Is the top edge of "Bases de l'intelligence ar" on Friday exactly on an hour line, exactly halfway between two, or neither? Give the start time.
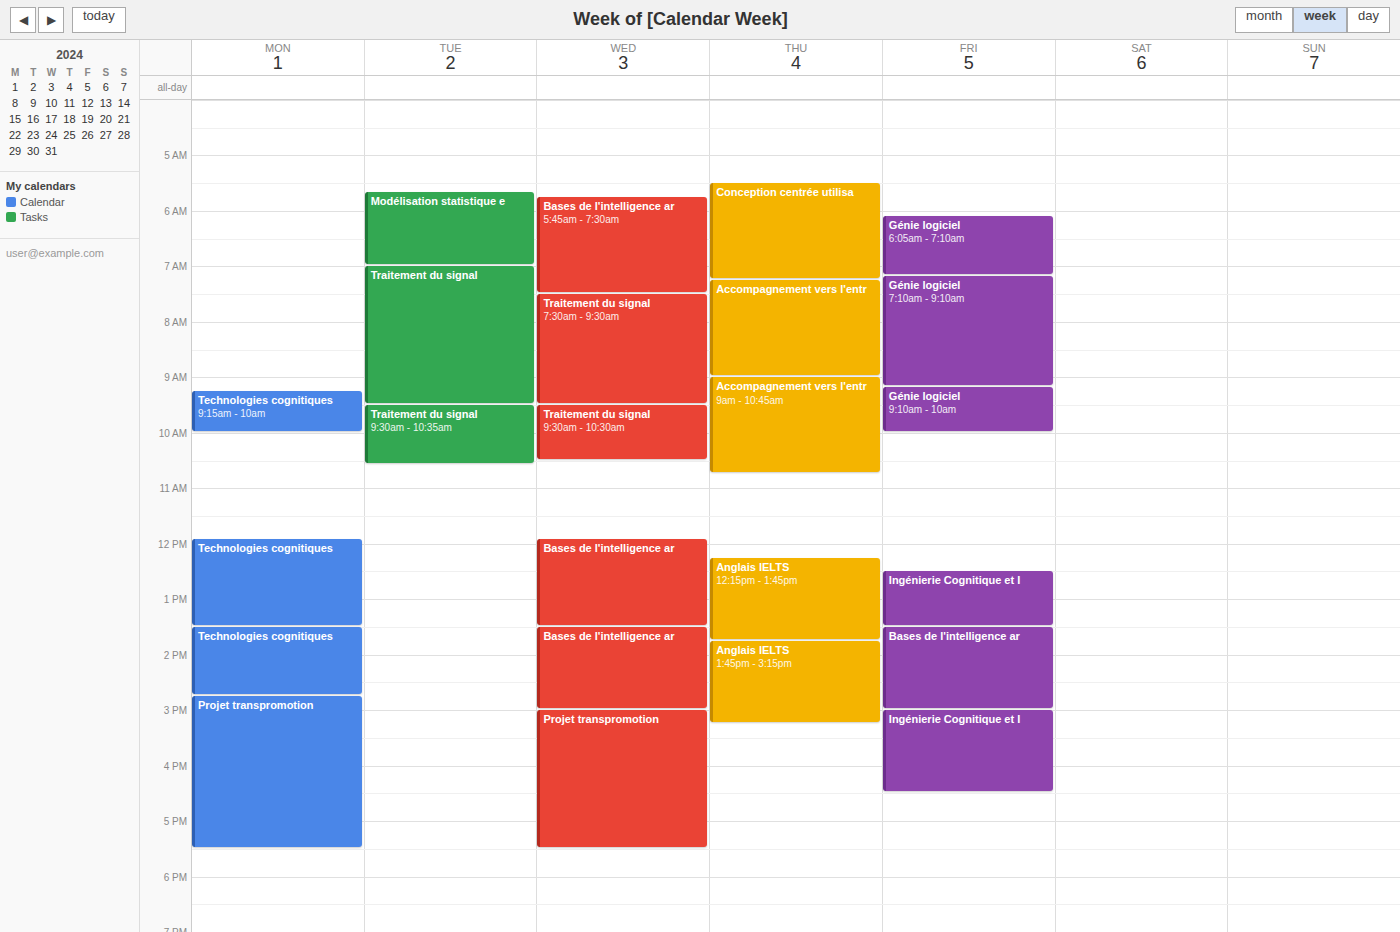
1:30 PM -- halfway between the 1 PM and 2 PM lines.